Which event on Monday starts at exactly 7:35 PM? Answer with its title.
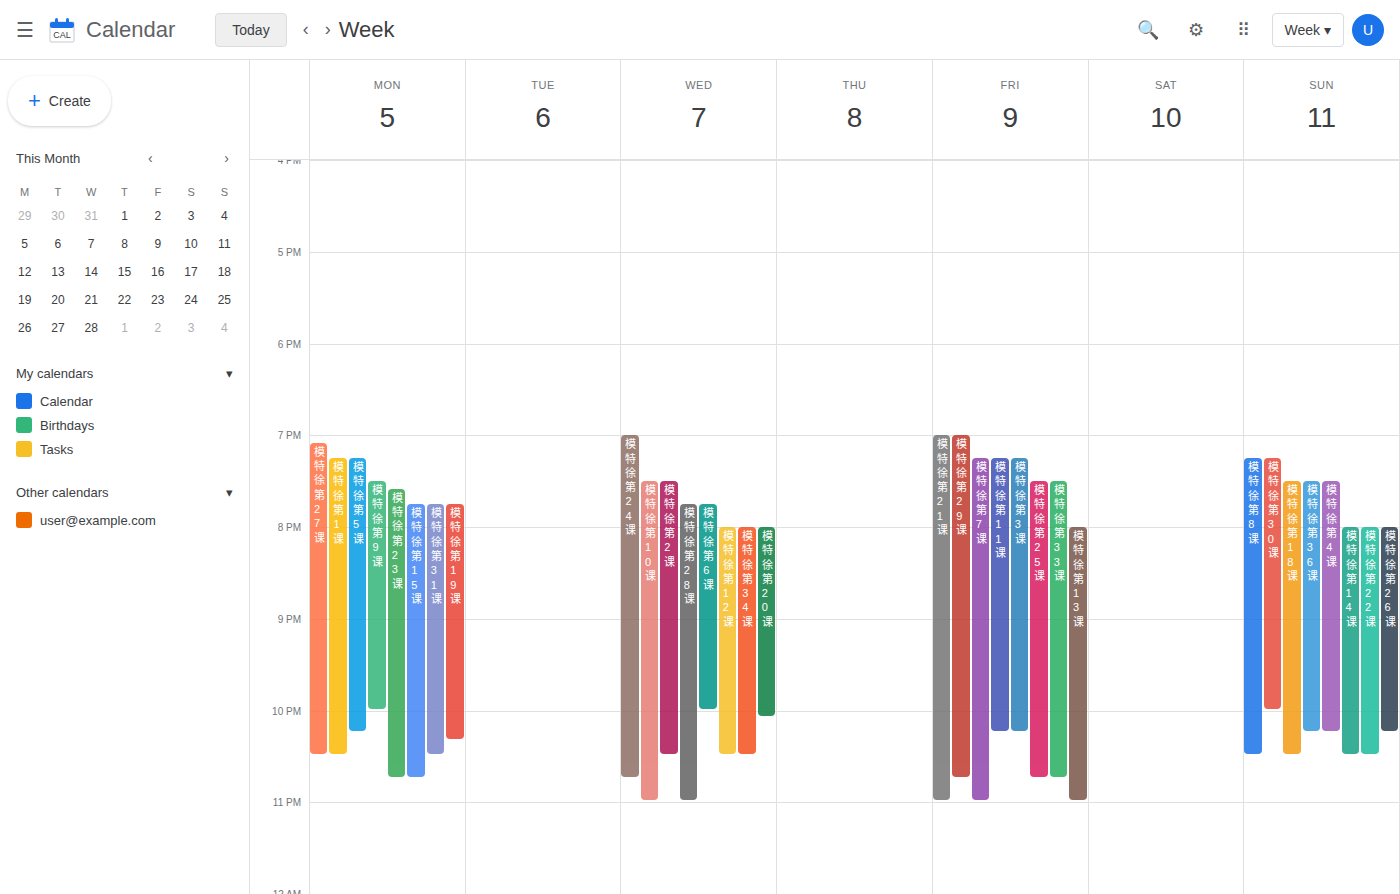
"模特徐 第23课"